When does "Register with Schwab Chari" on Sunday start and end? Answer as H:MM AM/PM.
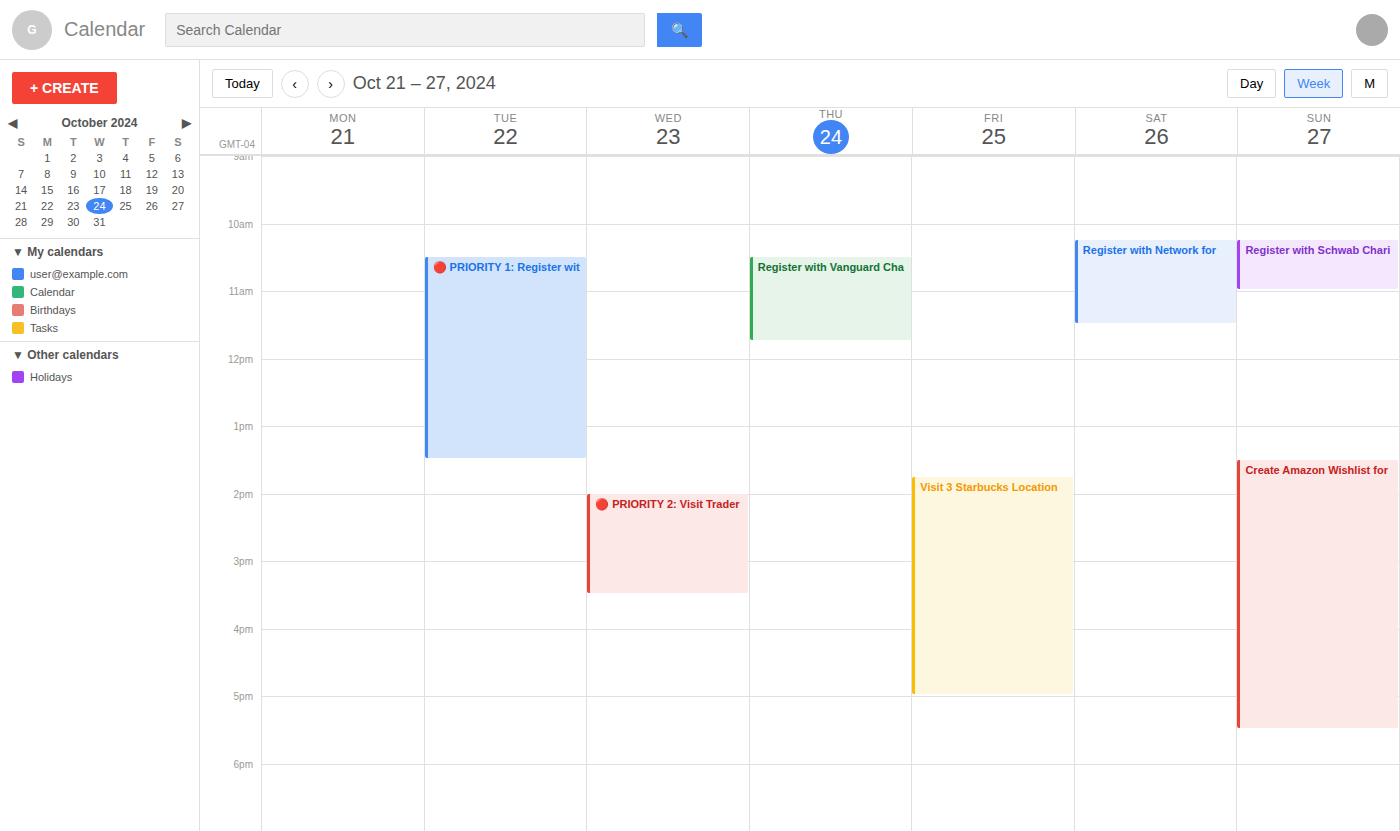
10:15 AM to 11:00 AM